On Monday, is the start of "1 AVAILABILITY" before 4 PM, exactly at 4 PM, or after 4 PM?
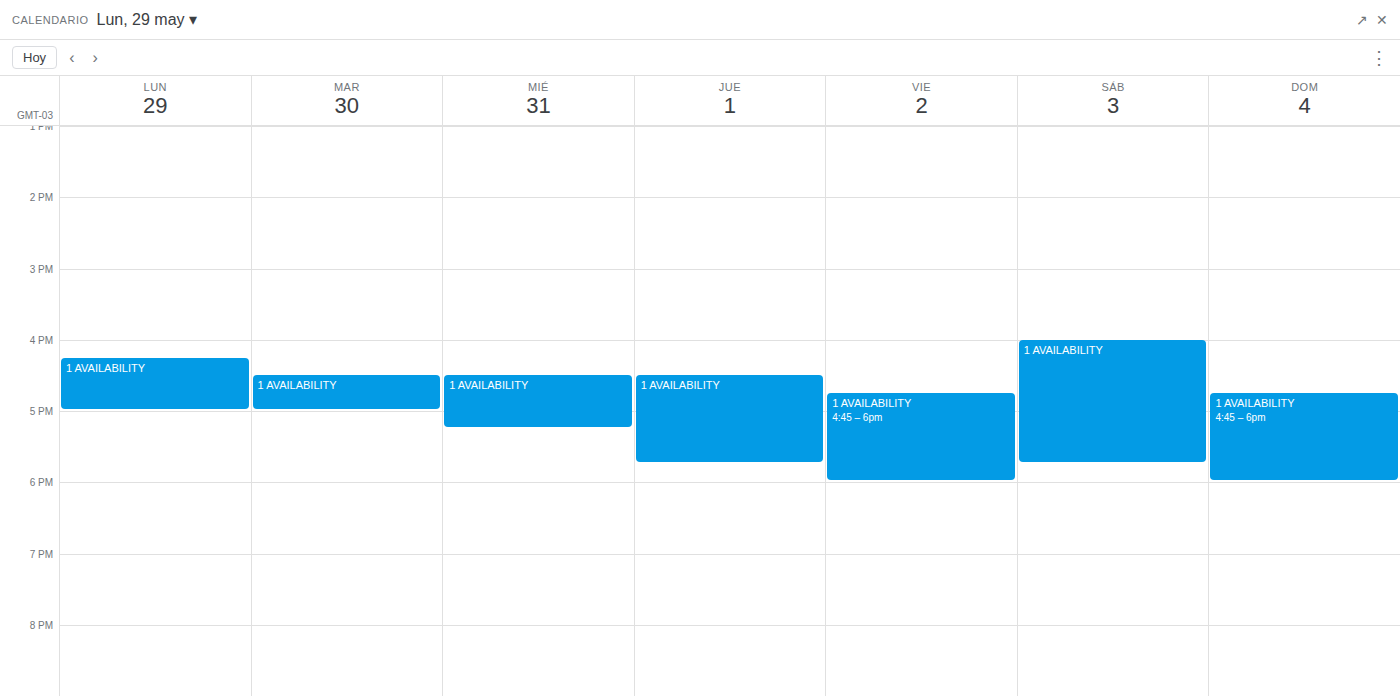
4:15 PM -- after 4 PM, 15 minutes below the 4 PM line.